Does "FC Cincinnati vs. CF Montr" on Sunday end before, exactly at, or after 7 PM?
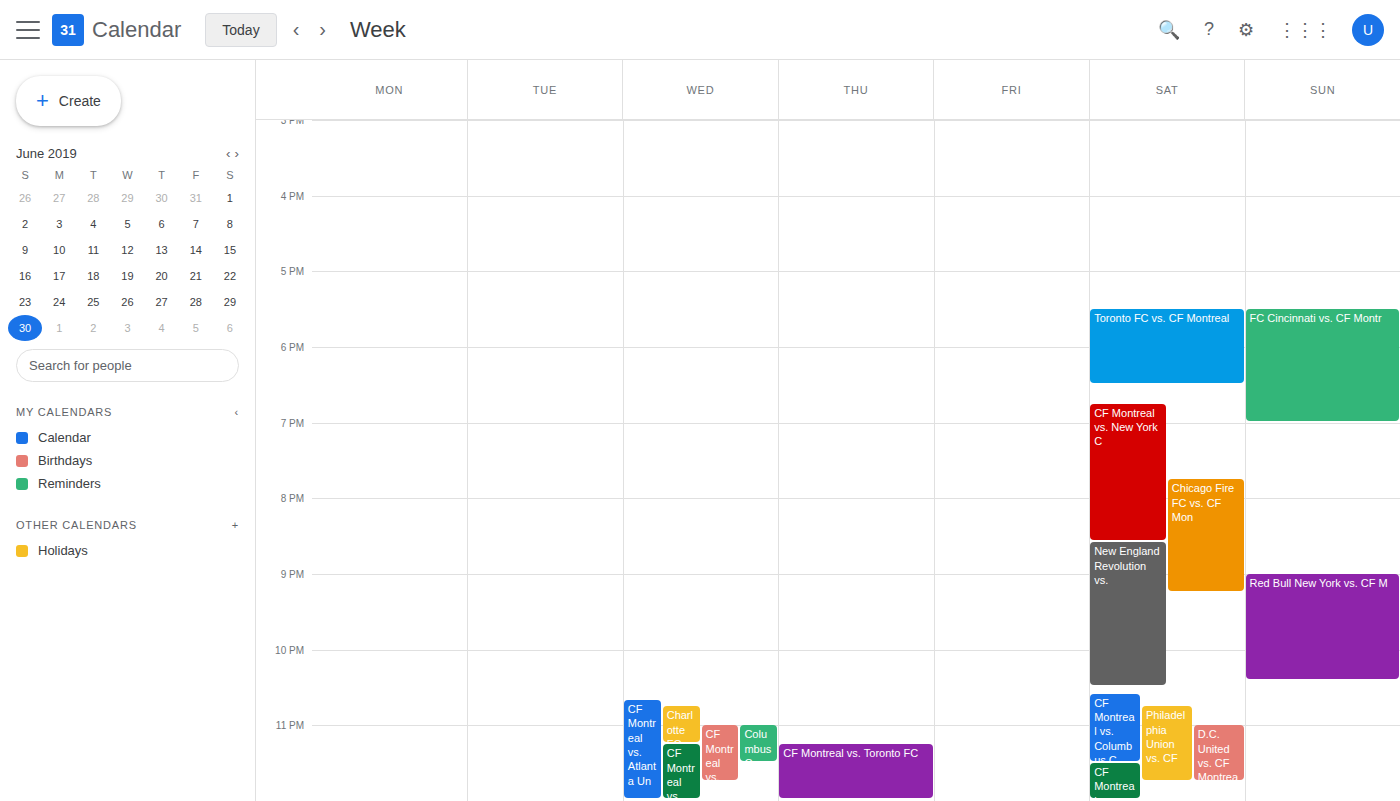
7:00 PM -- exactly at 7 PM, on the 7 PM line.